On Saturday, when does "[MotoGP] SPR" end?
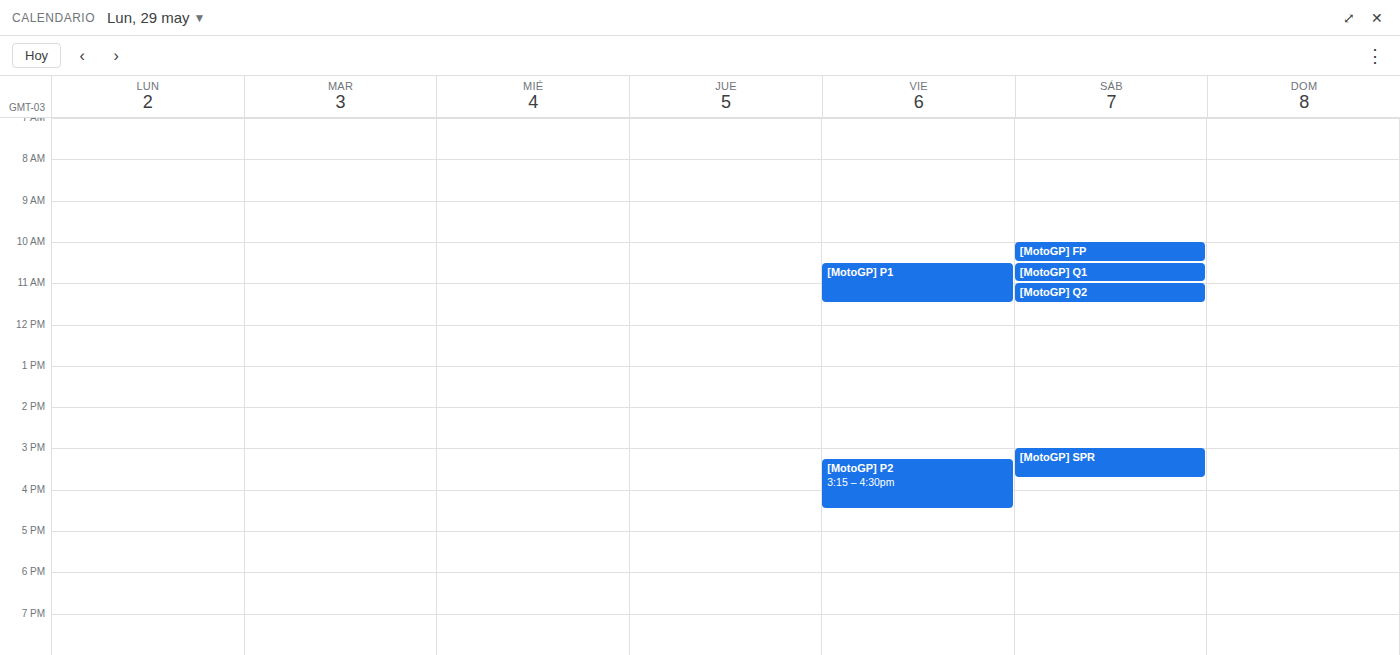
3:45 PM